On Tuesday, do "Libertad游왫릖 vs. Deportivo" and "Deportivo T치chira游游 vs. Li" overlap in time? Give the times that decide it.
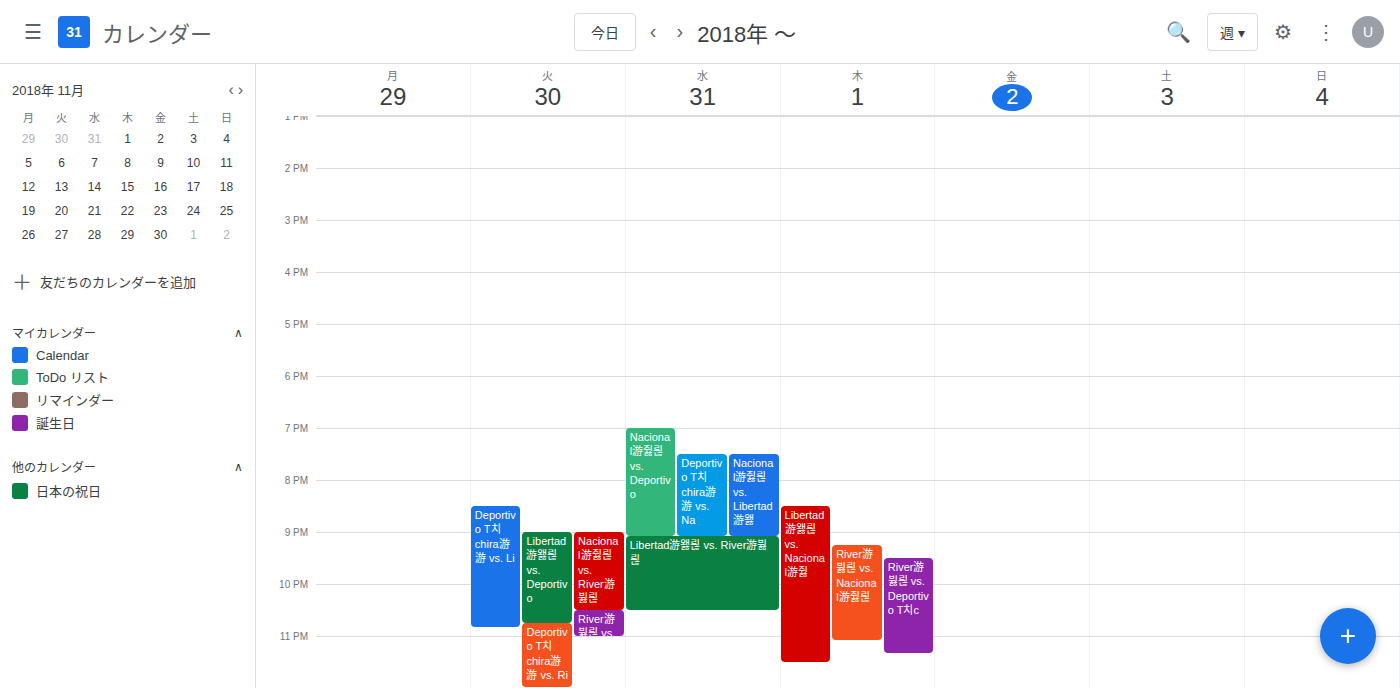
"Libertad游왫릖 vs. Deportivo" runs 9:00 PM to 10:45 PM, inside "Deportivo T치chira游游 vs. Li" -- they overlap.